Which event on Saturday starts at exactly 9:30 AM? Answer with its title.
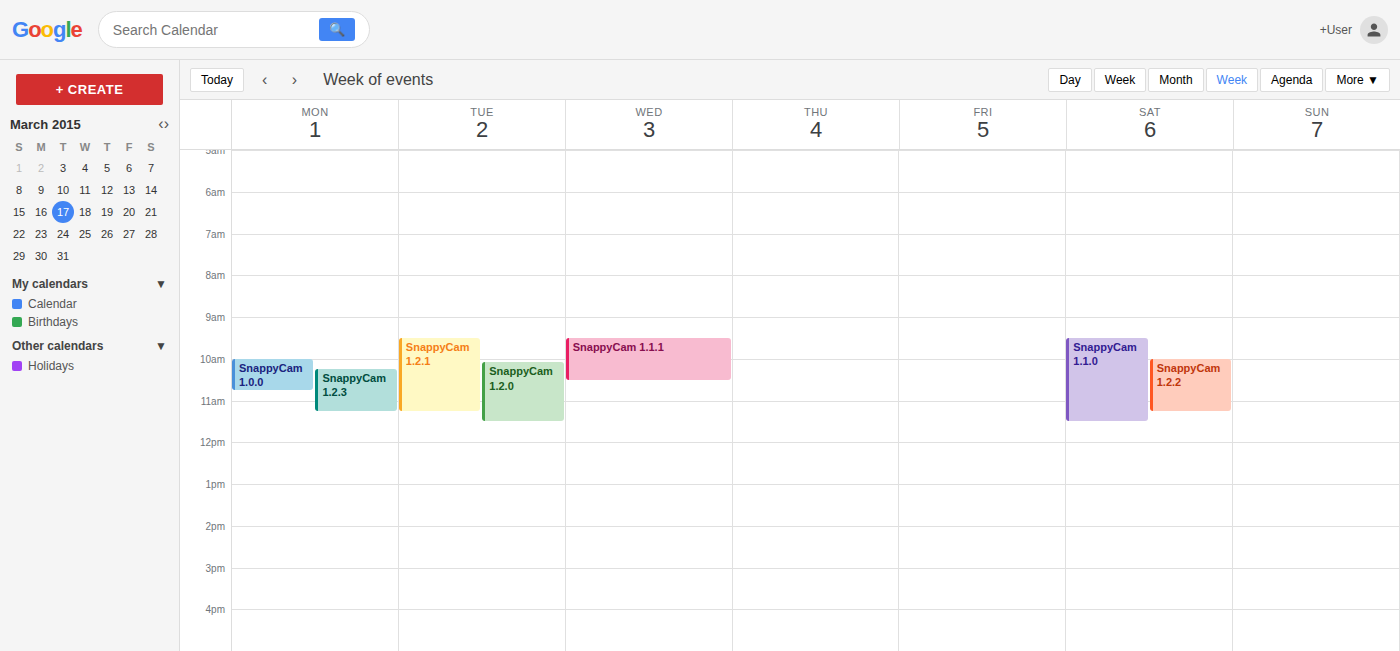
"SnappyCam 1.1.0"